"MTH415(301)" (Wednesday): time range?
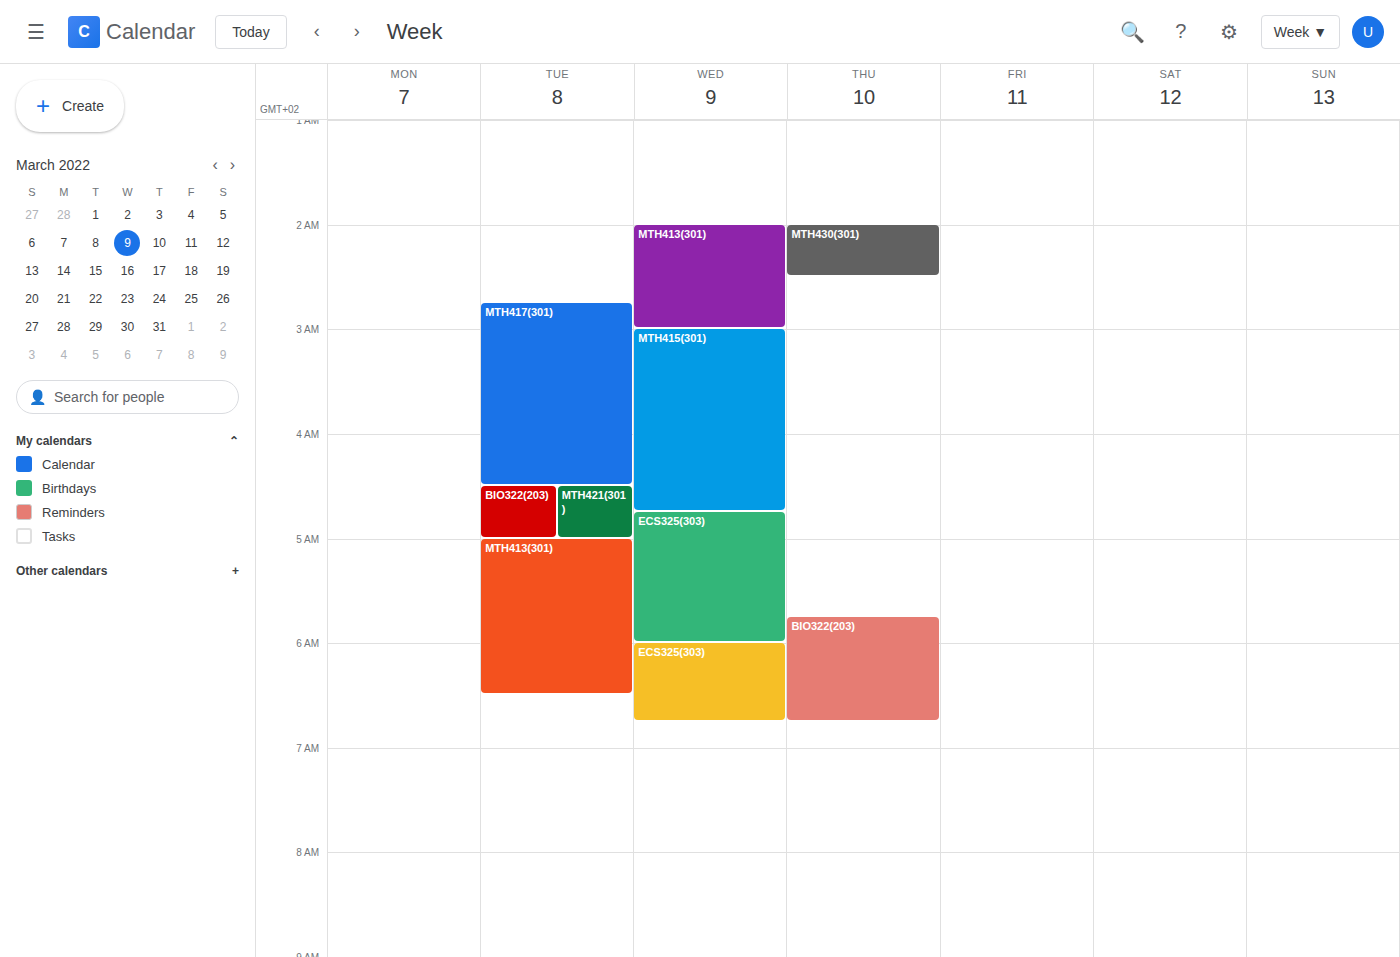
3:00 AM to 4:45 AM